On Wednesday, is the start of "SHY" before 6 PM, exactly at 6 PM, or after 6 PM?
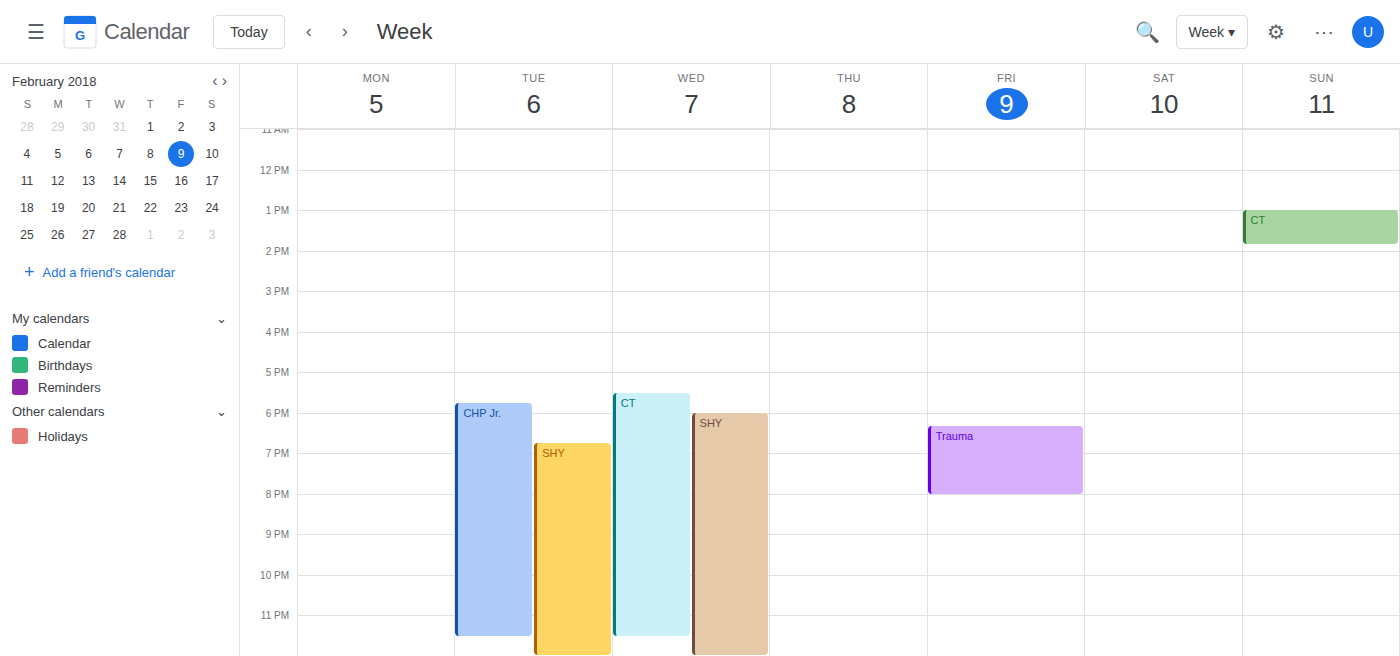
6:00 PM -- exactly at 6 PM, on the 6 PM line.